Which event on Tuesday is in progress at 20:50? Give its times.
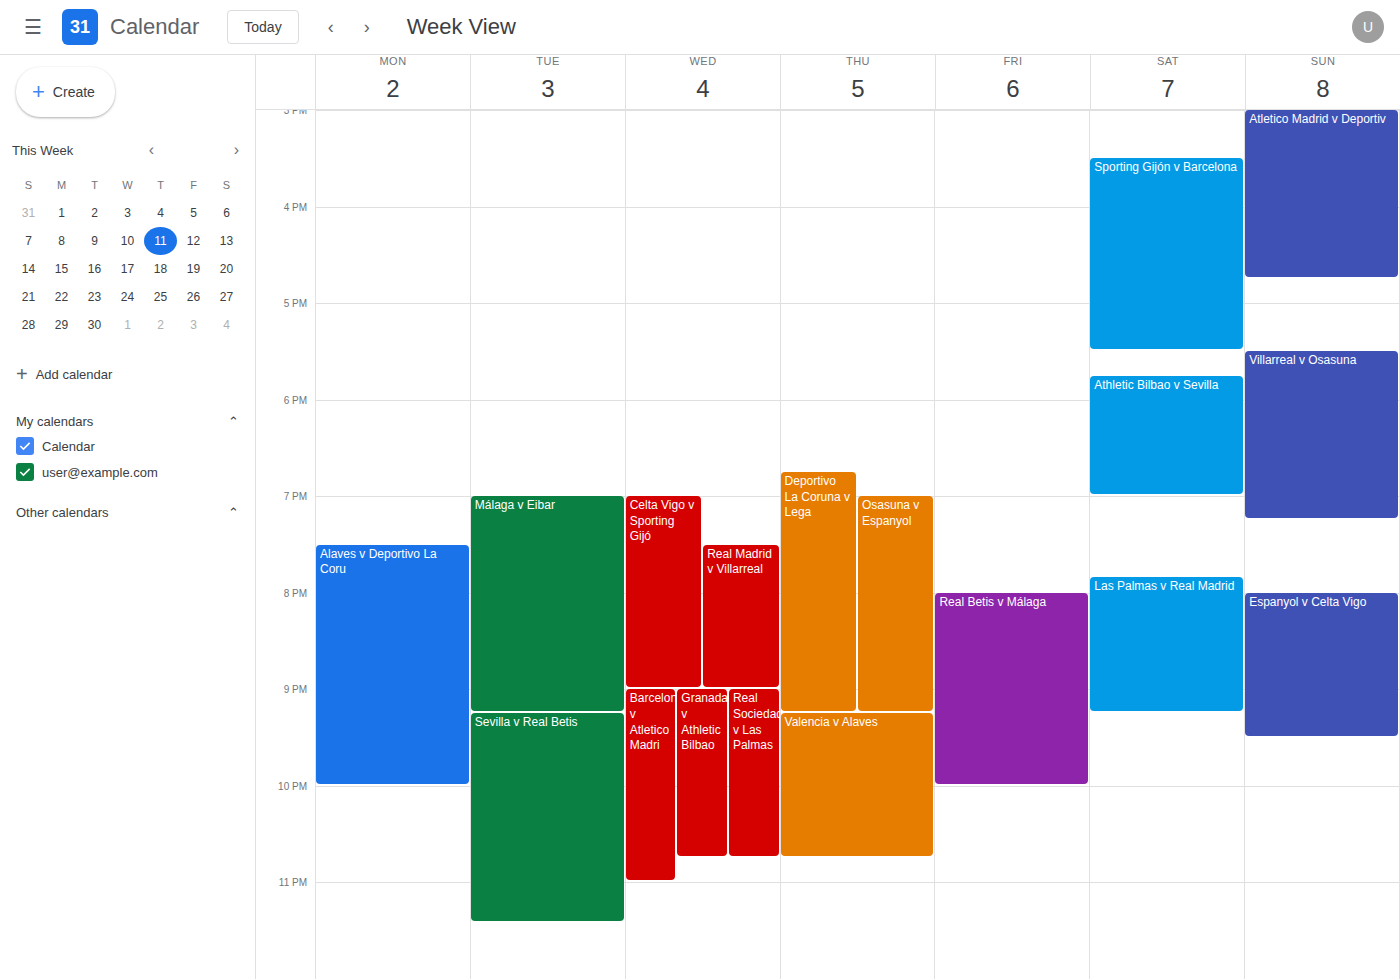
"Málaga v Eibar", 19:00 to 21:15